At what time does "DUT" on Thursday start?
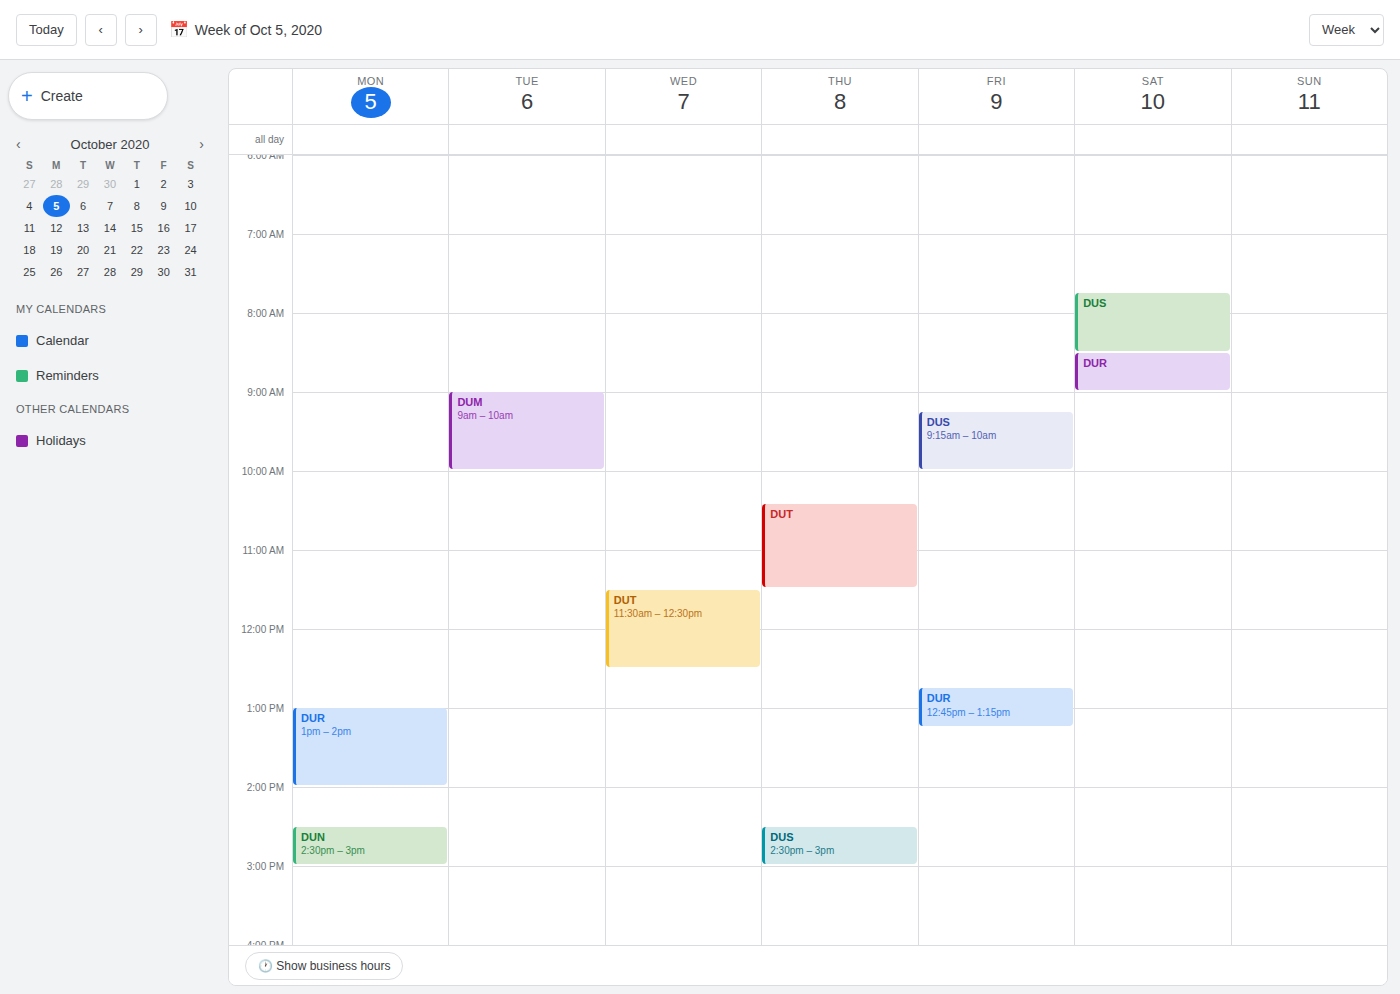
10:25 AM